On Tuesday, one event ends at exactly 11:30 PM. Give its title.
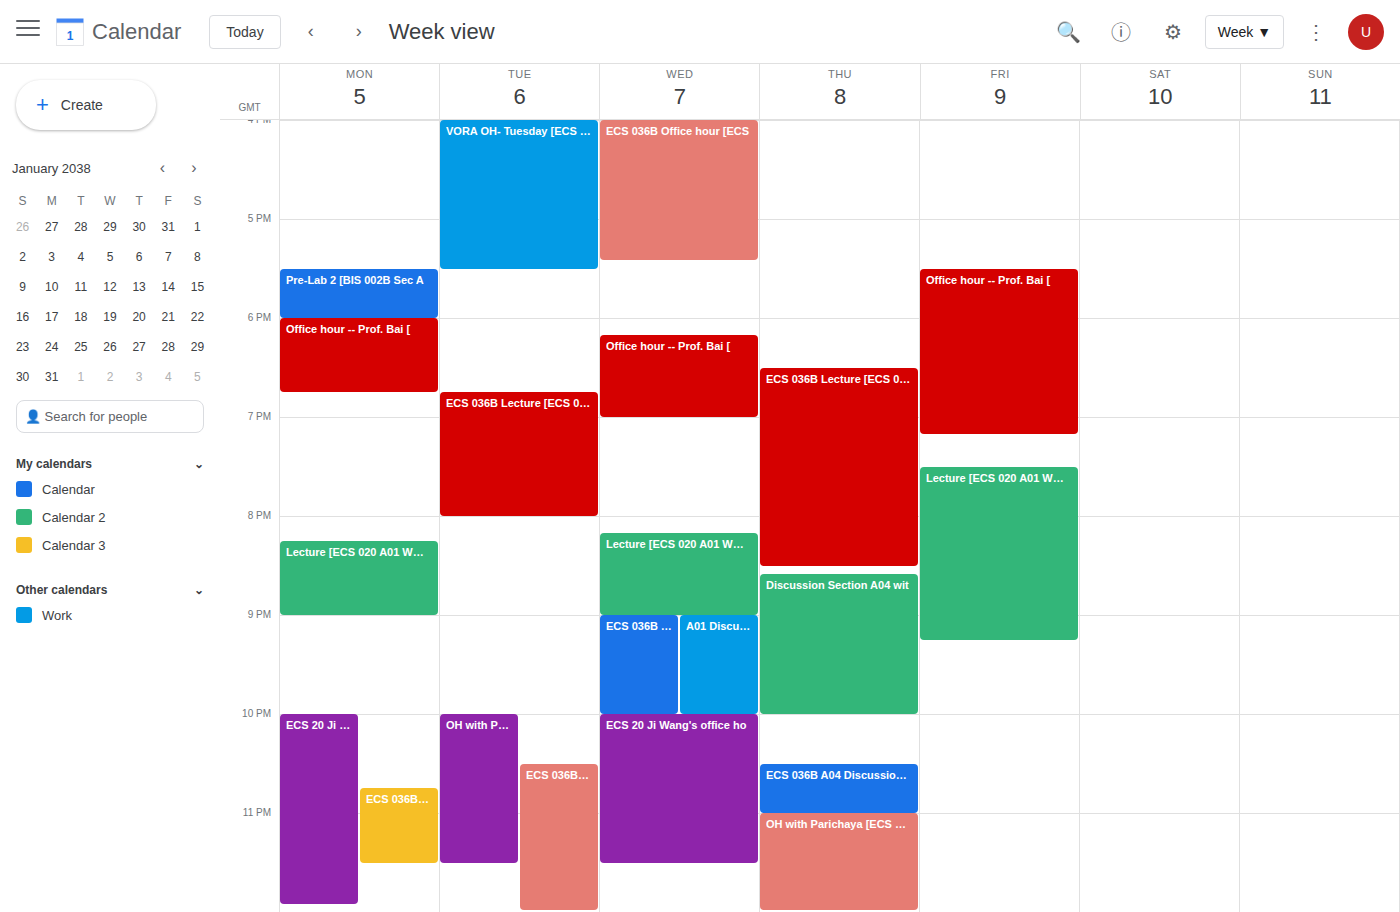
"OH with Parichaya [ECS 020"